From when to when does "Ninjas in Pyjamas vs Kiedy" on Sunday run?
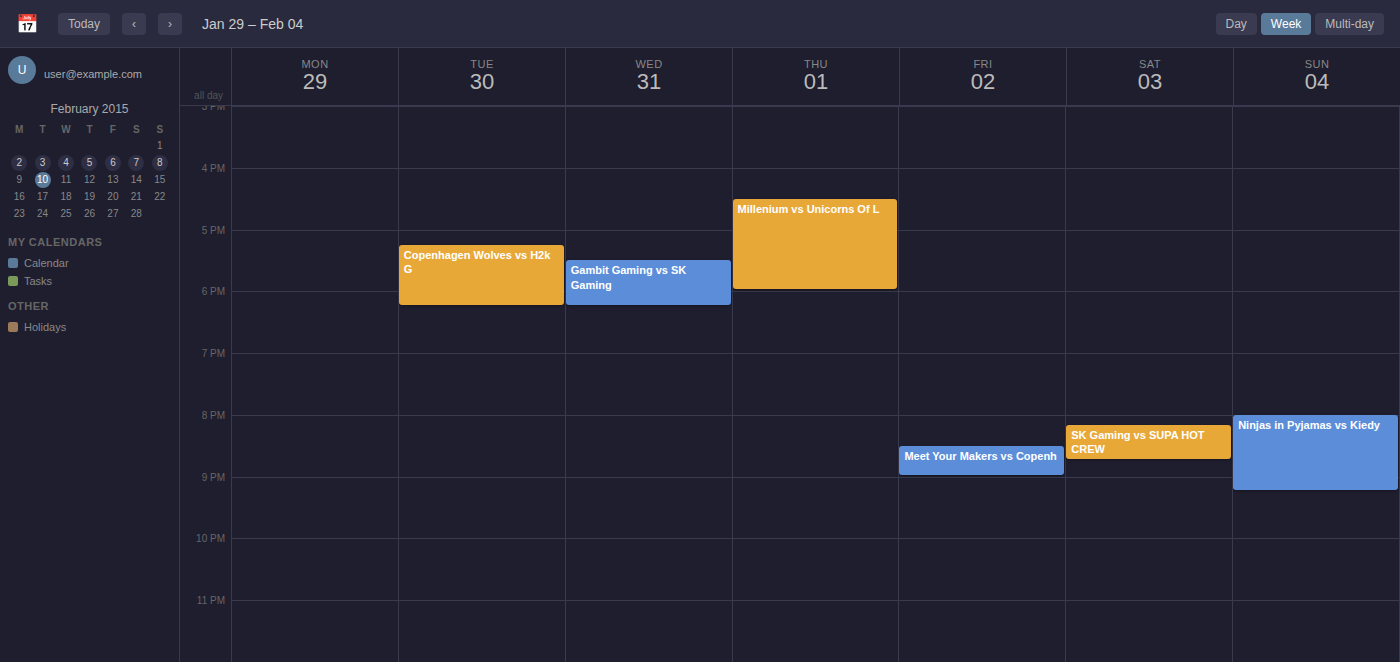
20:00 to 21:15